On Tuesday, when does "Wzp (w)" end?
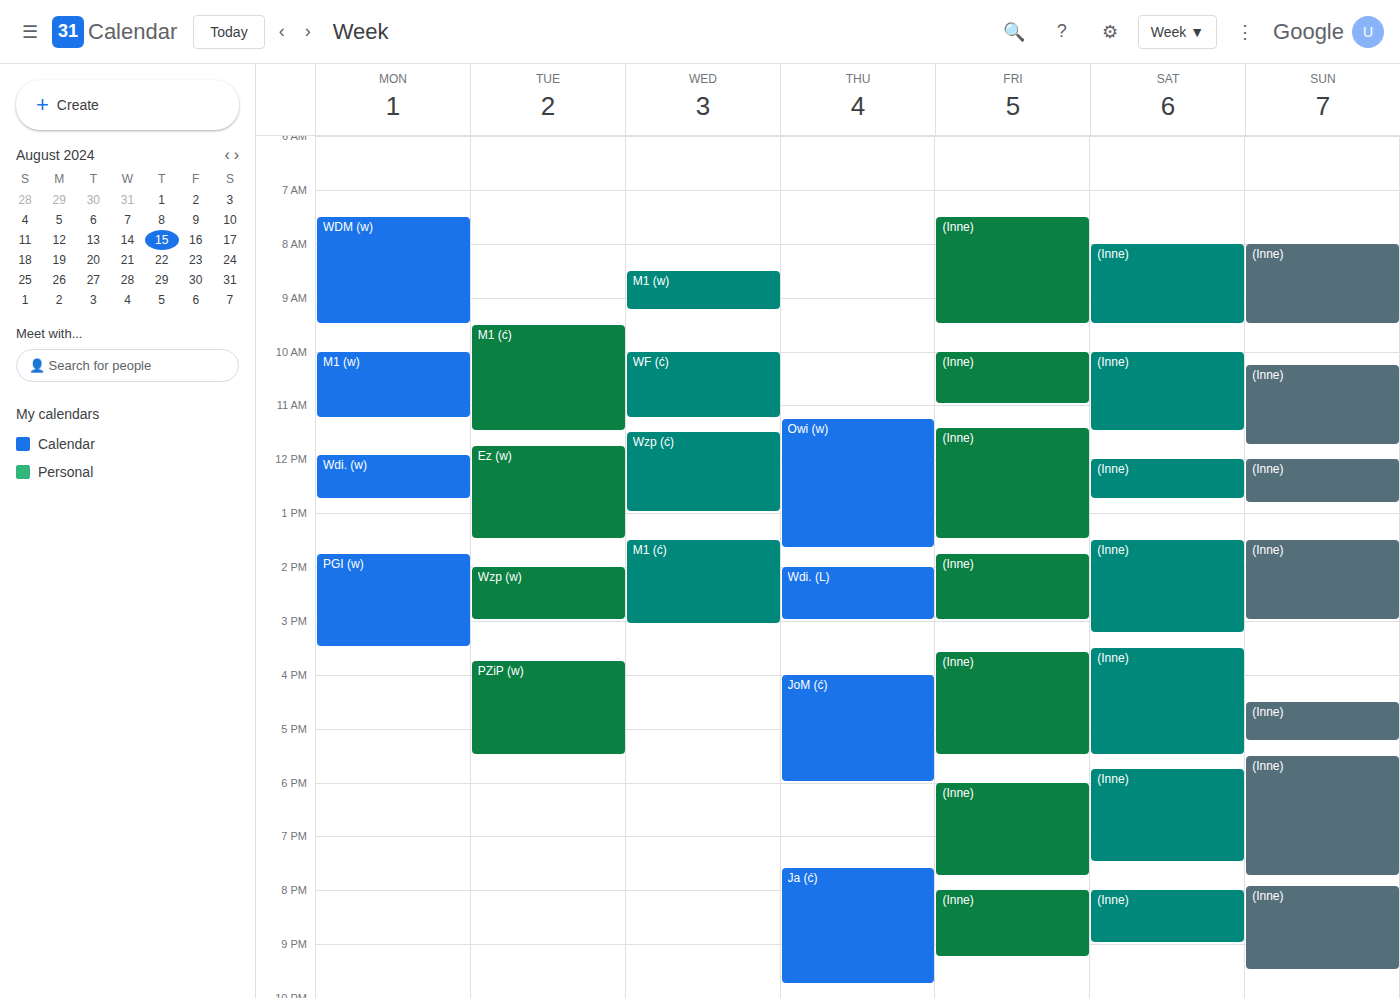
3:00 PM